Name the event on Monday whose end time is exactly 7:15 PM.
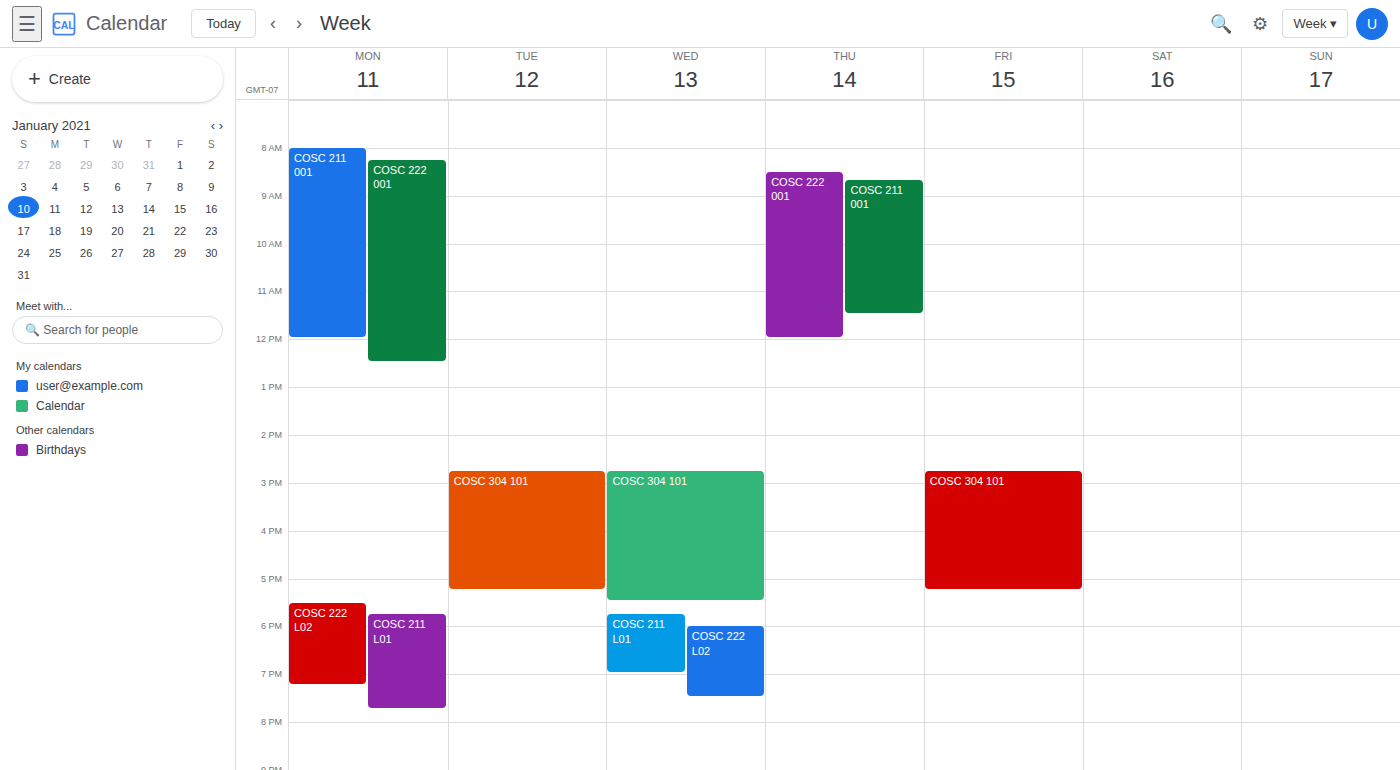
"COSC 222 L02"